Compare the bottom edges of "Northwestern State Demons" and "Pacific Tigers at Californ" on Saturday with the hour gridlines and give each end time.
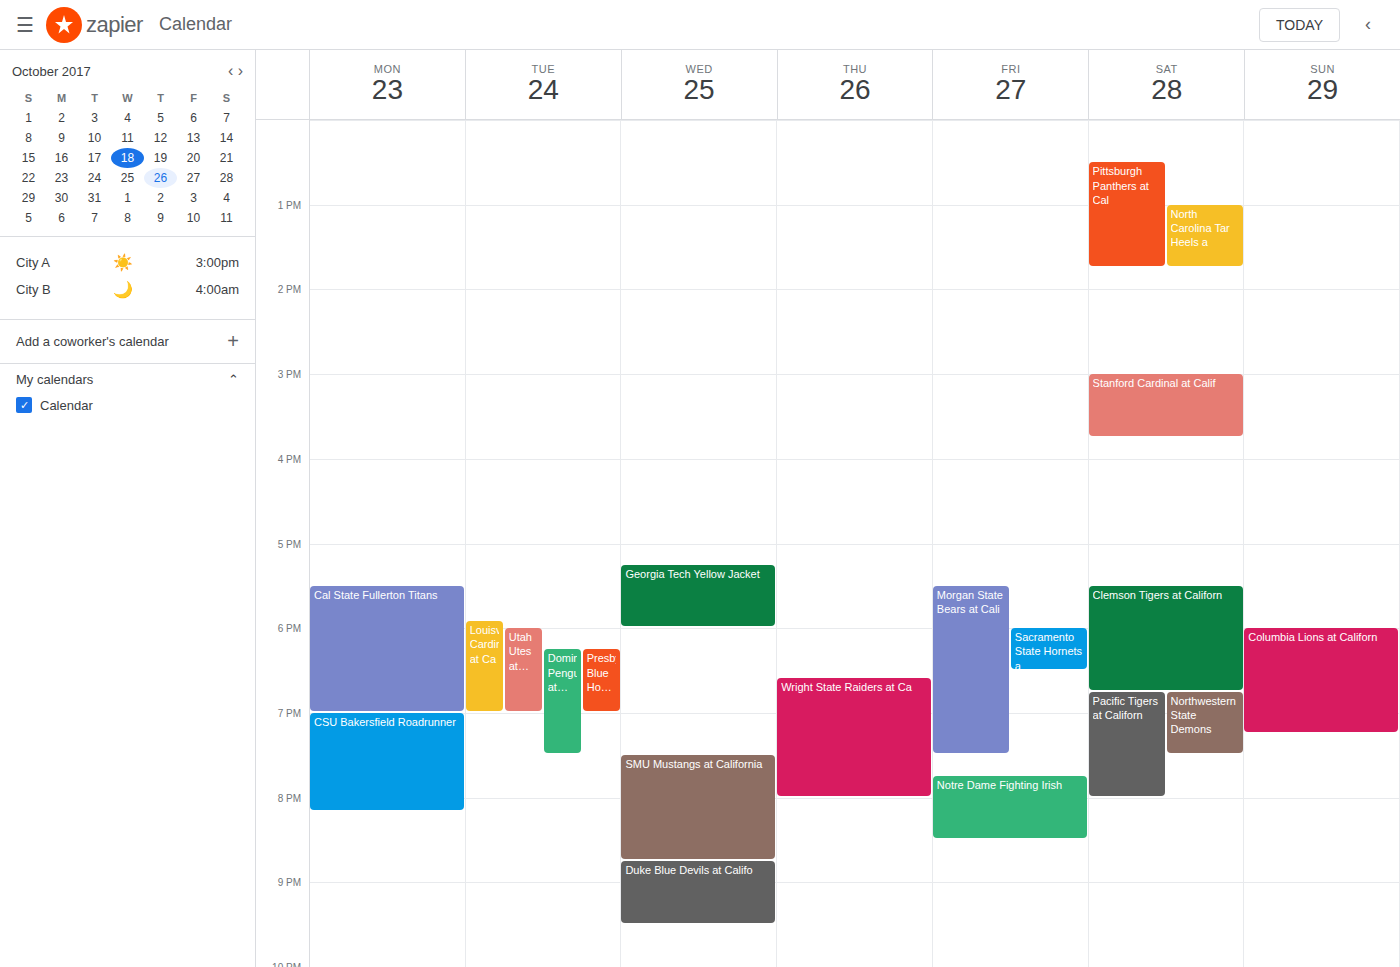
"Northwestern State Demons": 7:30 PM, halfway between the 7 PM and 8 PM lines. "Pacific Tigers at Californ": 8:00 PM, exactly on the 8 PM line.